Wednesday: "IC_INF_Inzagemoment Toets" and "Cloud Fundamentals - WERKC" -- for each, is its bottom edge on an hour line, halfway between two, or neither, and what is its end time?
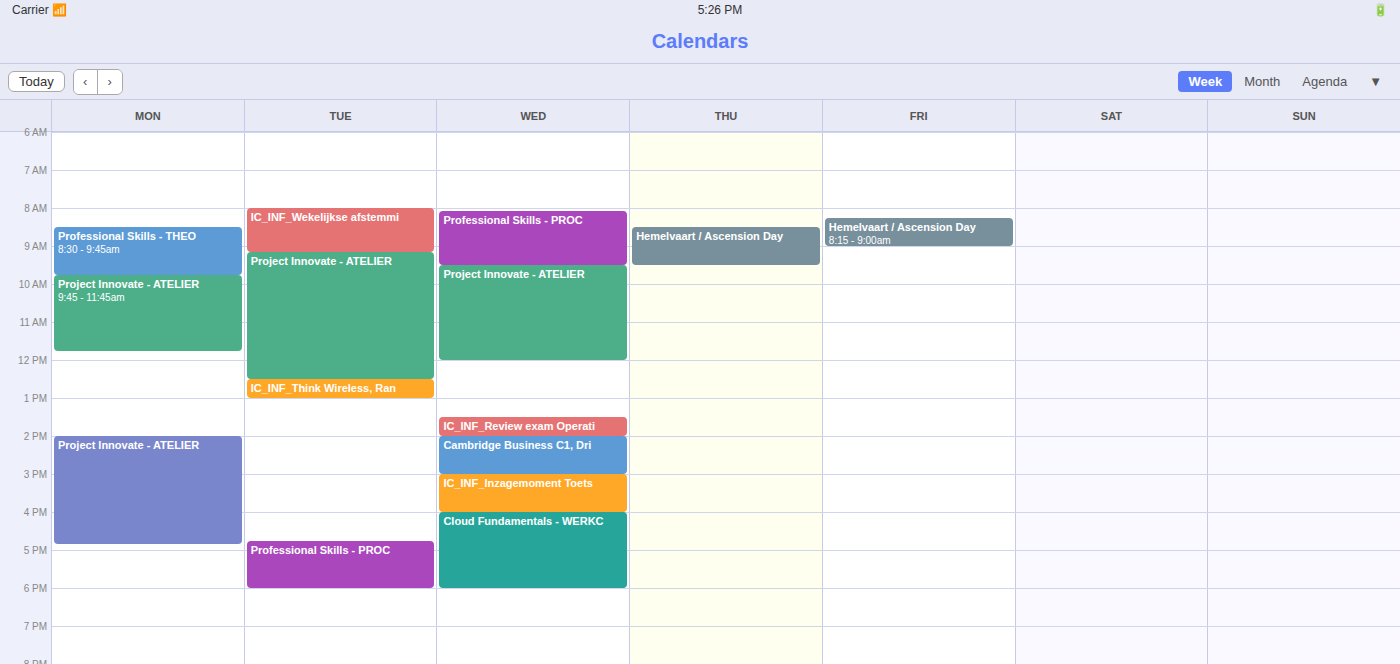
"IC_INF_Inzagemoment Toets": 4:00 PM, exactly on the 4 PM line. "Cloud Fundamentals - WERKC": 6:00 PM, exactly on the 6 PM line.